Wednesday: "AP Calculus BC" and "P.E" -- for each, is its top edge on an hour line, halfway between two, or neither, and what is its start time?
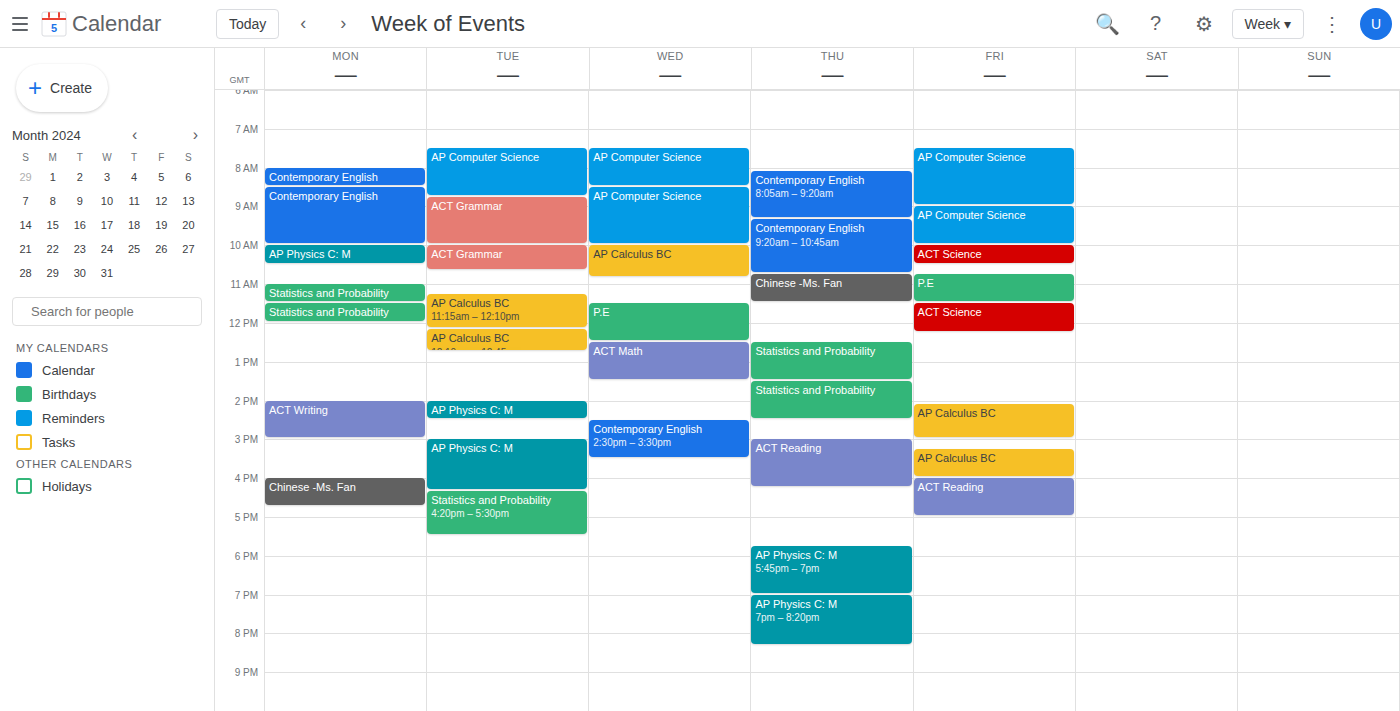
"AP Calculus BC": 10:00 AM, exactly on the 10 AM line. "P.E": 11:30 AM, halfway between the 11 AM and 12 PM lines.